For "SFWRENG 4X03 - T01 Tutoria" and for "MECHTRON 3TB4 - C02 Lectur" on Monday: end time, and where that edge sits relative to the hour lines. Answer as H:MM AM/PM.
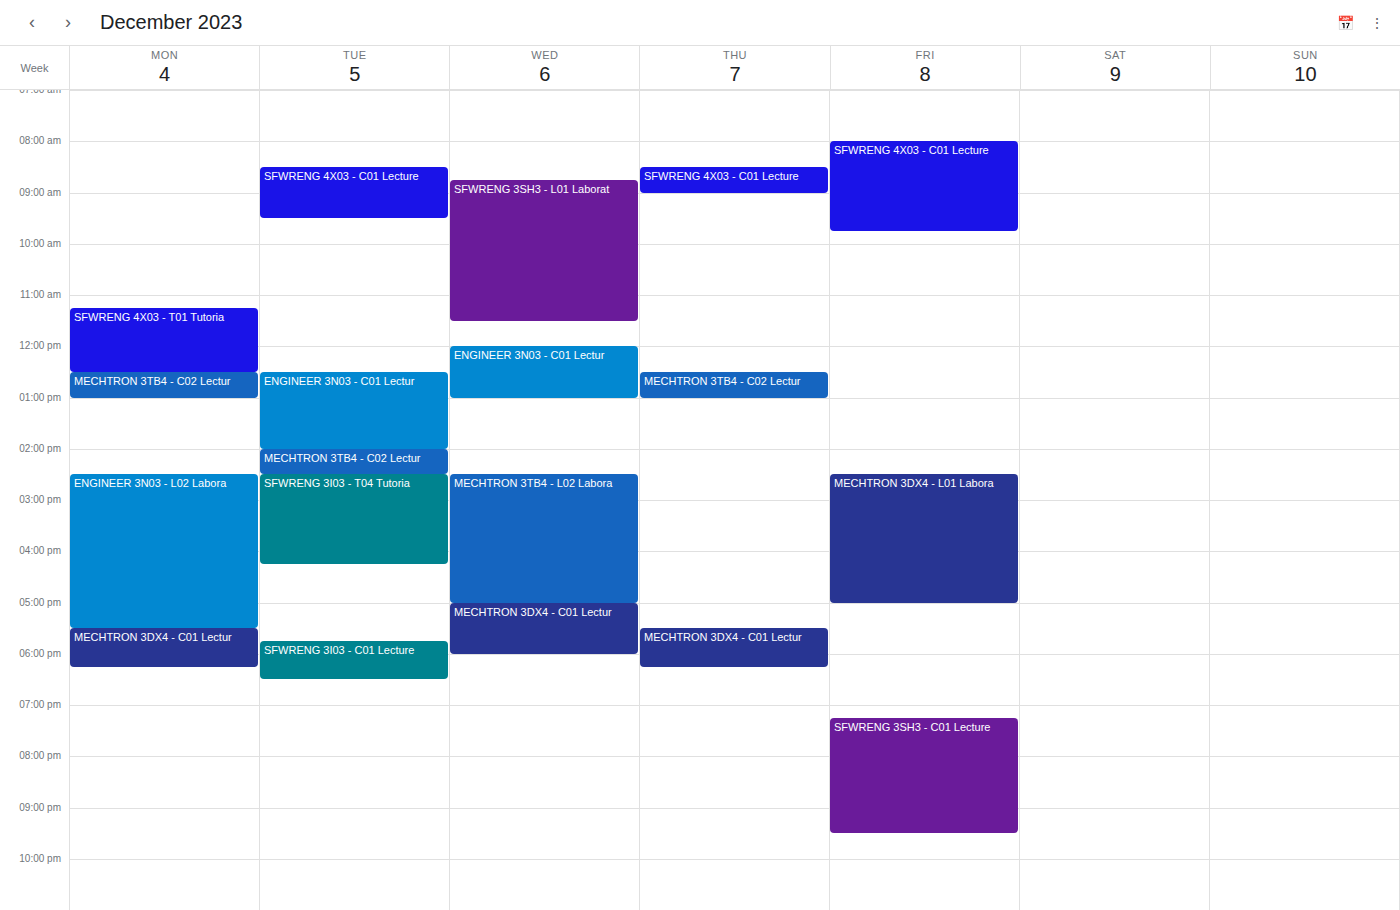
"SFWRENG 4X03 - T01 Tutoria": 12:30 PM, halfway between the 12 PM and 1 PM lines. "MECHTRON 3TB4 - C02 Lectur": 1:00 PM, exactly on the 1 PM line.